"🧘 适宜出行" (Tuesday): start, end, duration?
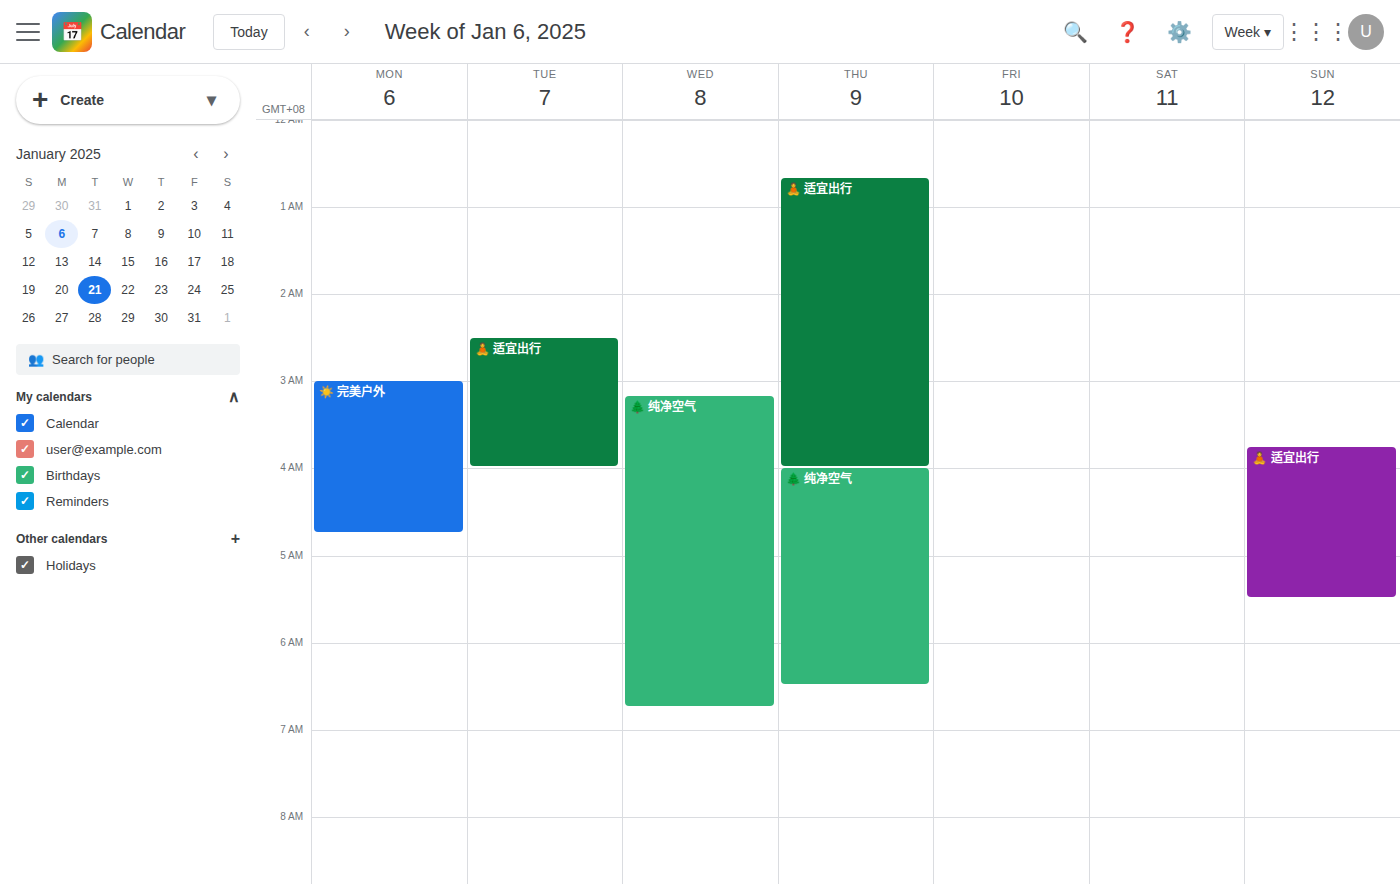
2:30 AM to 4:00 AM, 1 hour 30 minutes